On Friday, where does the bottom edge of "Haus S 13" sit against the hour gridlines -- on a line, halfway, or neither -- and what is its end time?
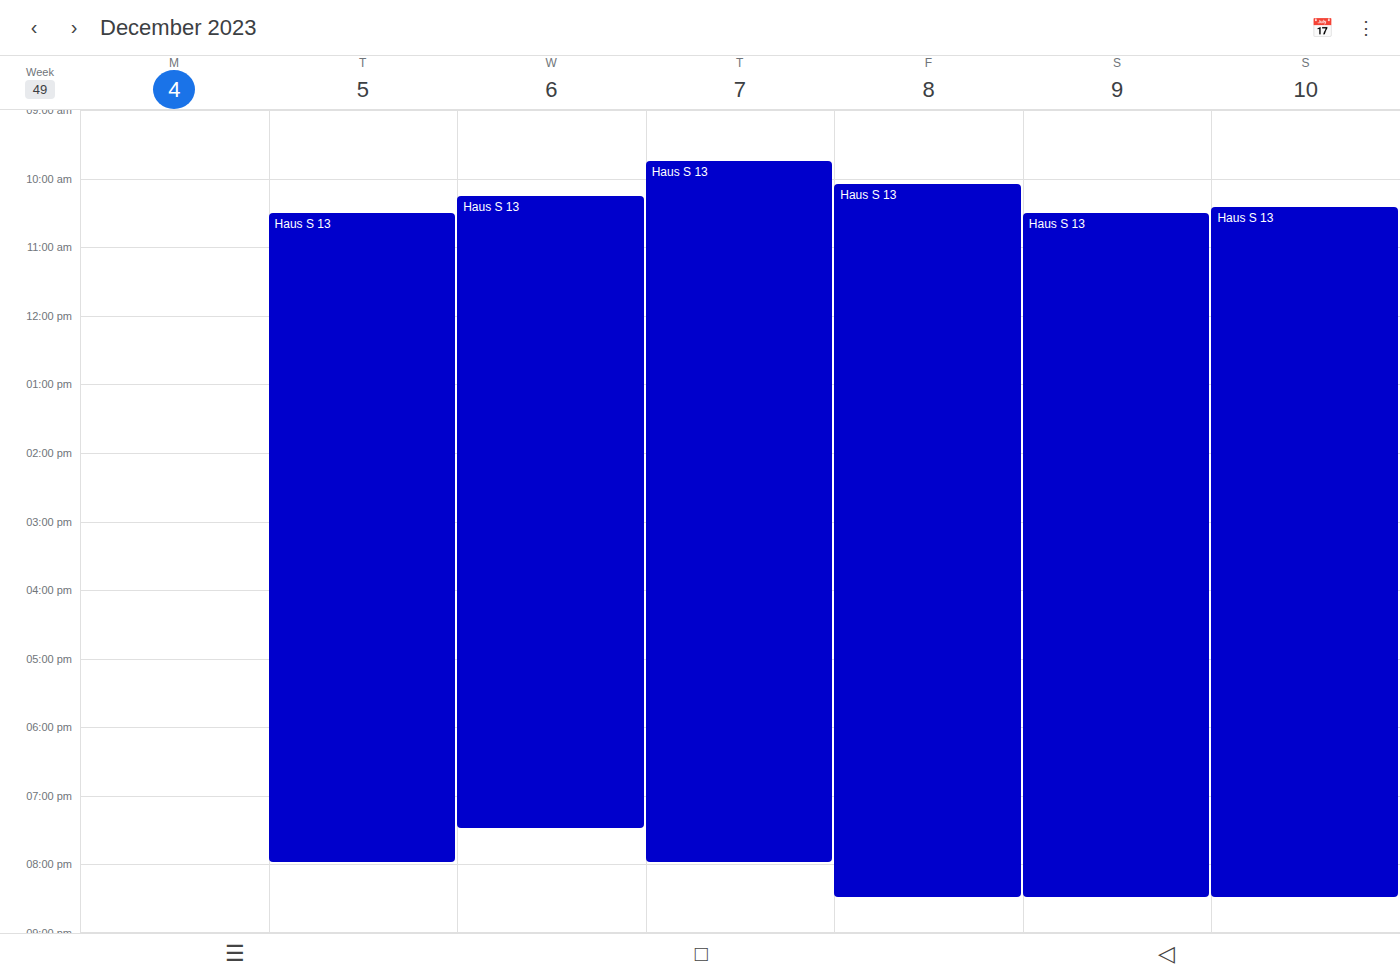
8:30 PM -- halfway between the 8 PM and 9 PM lines.